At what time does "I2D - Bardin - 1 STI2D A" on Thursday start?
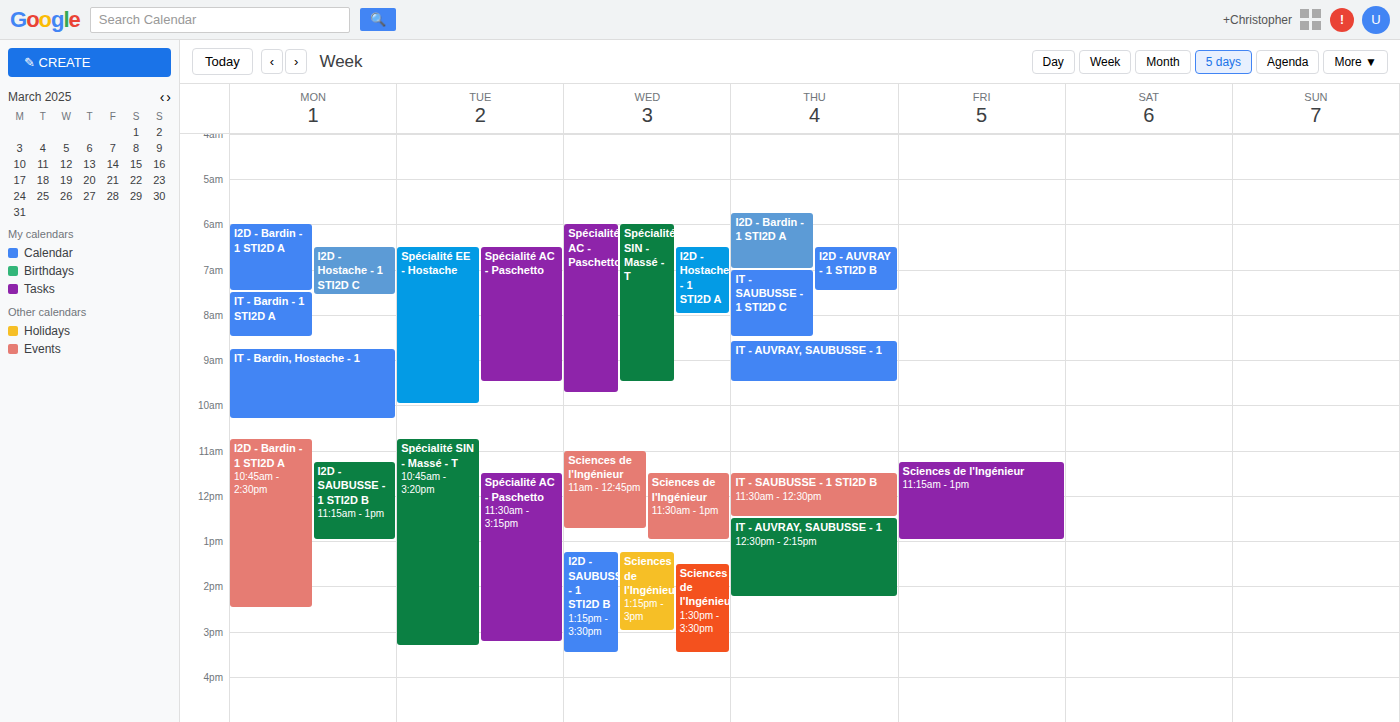
5:45 AM